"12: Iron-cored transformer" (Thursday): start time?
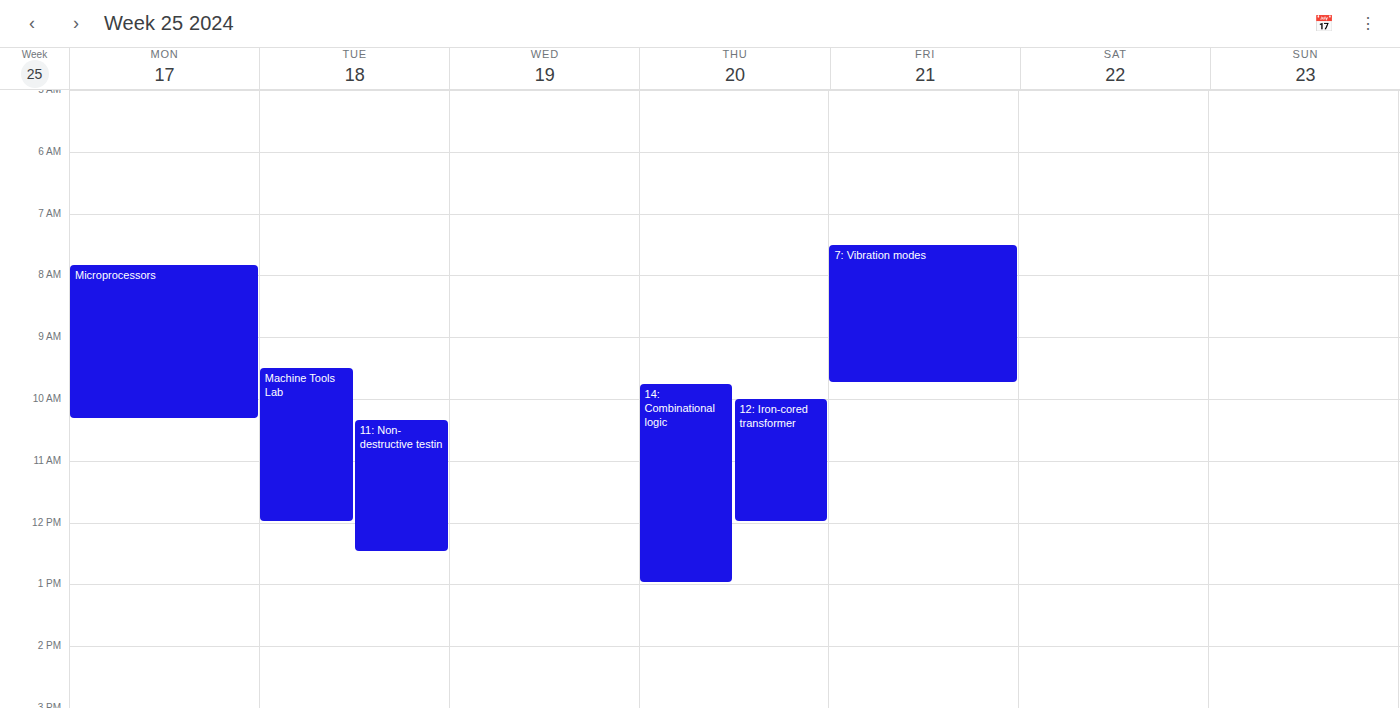
10:00 AM